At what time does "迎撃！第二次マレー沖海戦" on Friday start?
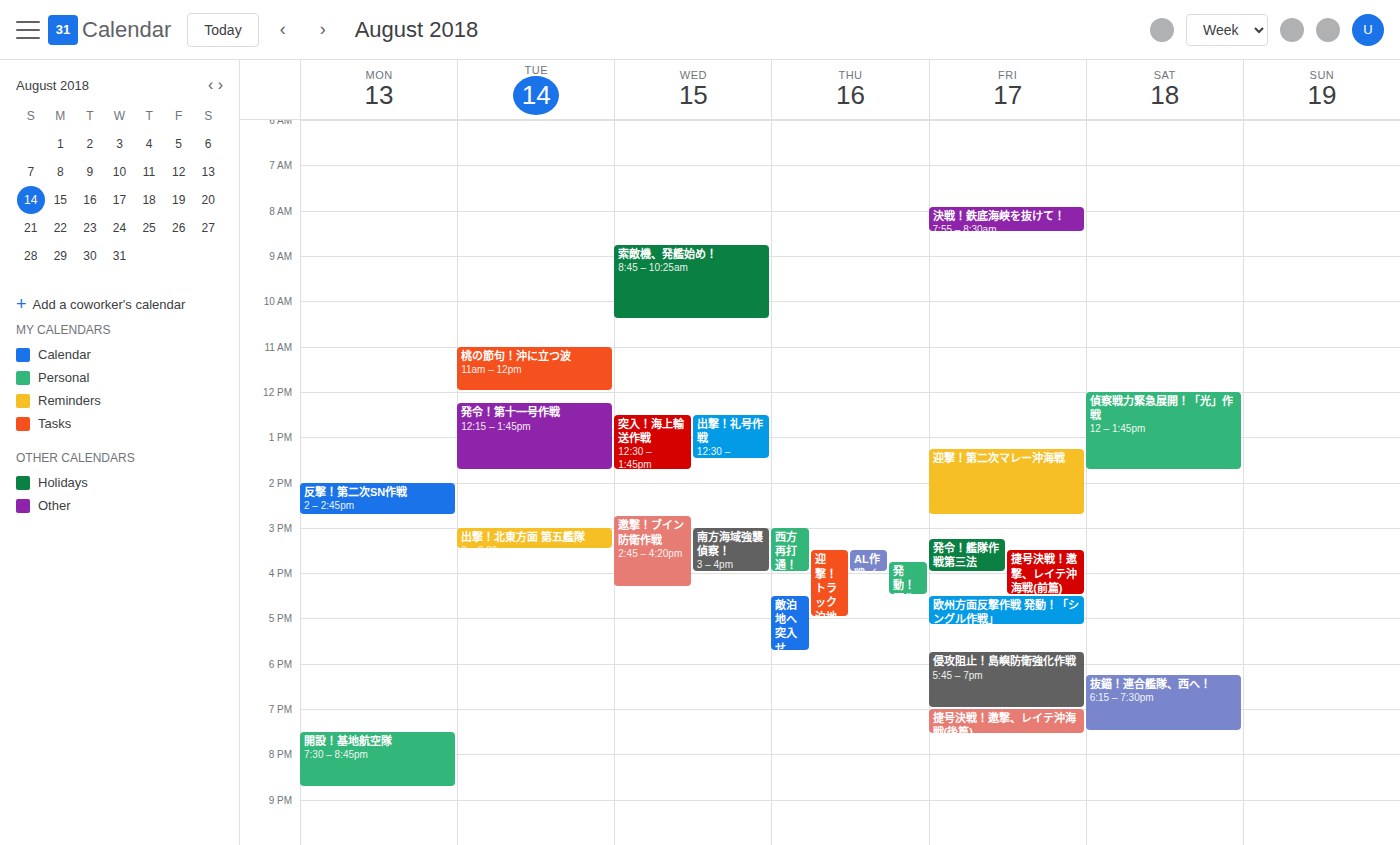
13:15